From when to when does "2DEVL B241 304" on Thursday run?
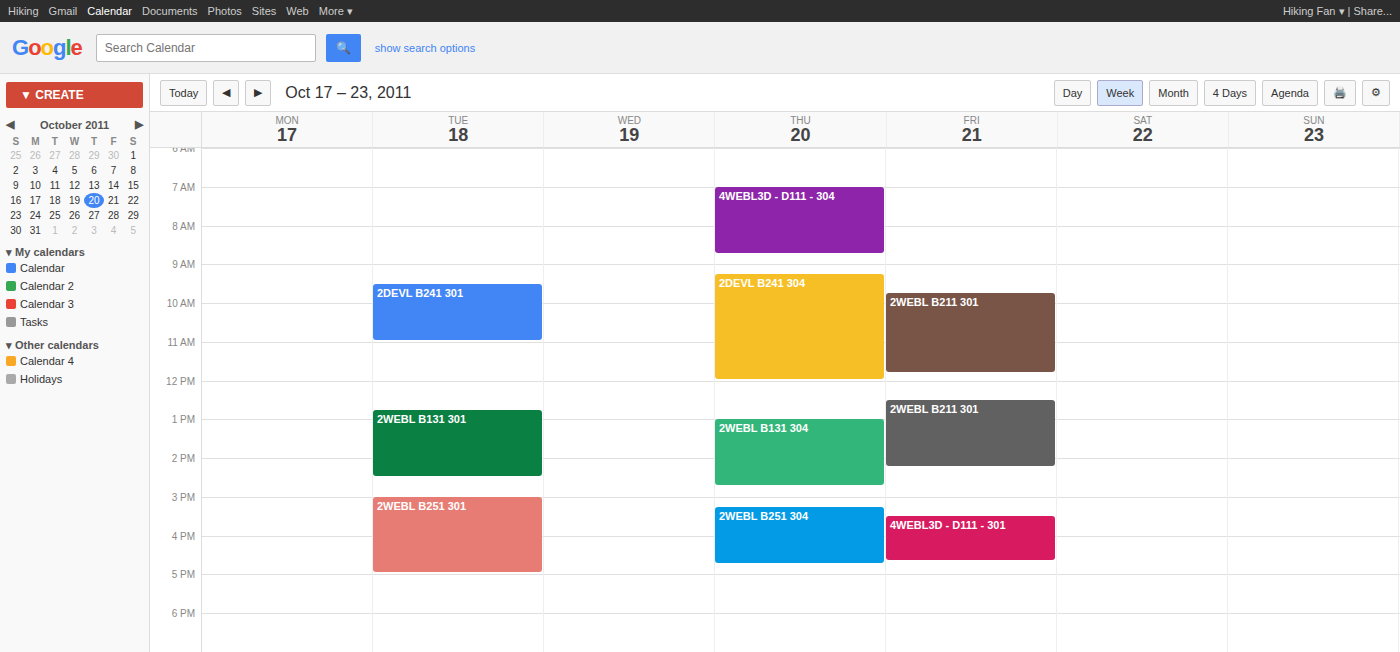
9:15 AM to 12:00 PM